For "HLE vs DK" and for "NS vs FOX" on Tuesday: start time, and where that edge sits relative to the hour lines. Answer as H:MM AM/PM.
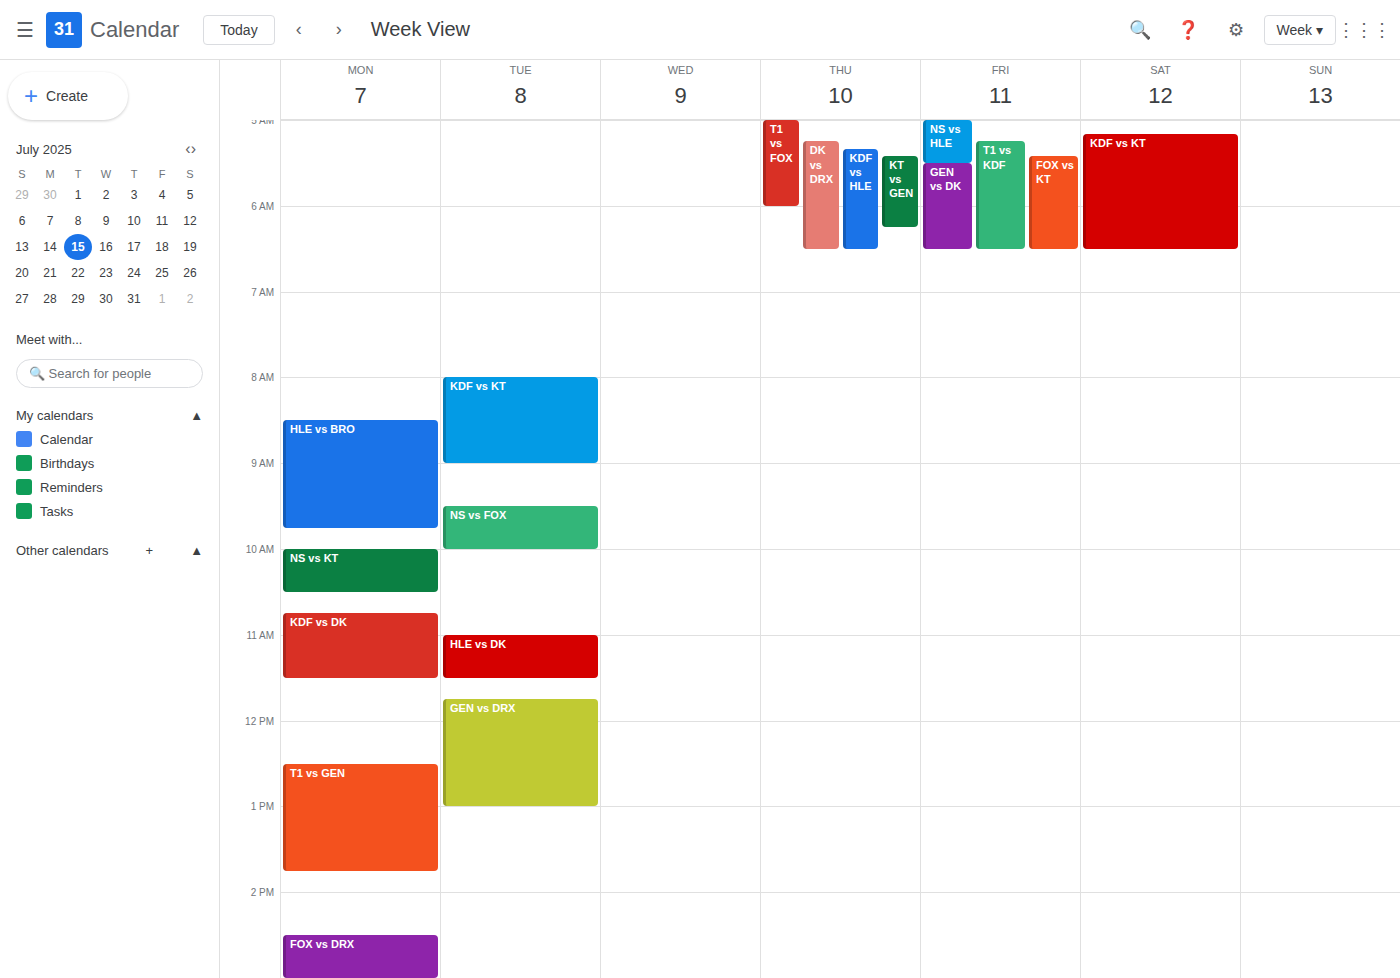
"HLE vs DK": 11:00 AM, exactly on the 11 AM line. "NS vs FOX": 9:30 AM, halfway between the 9 AM and 10 AM lines.